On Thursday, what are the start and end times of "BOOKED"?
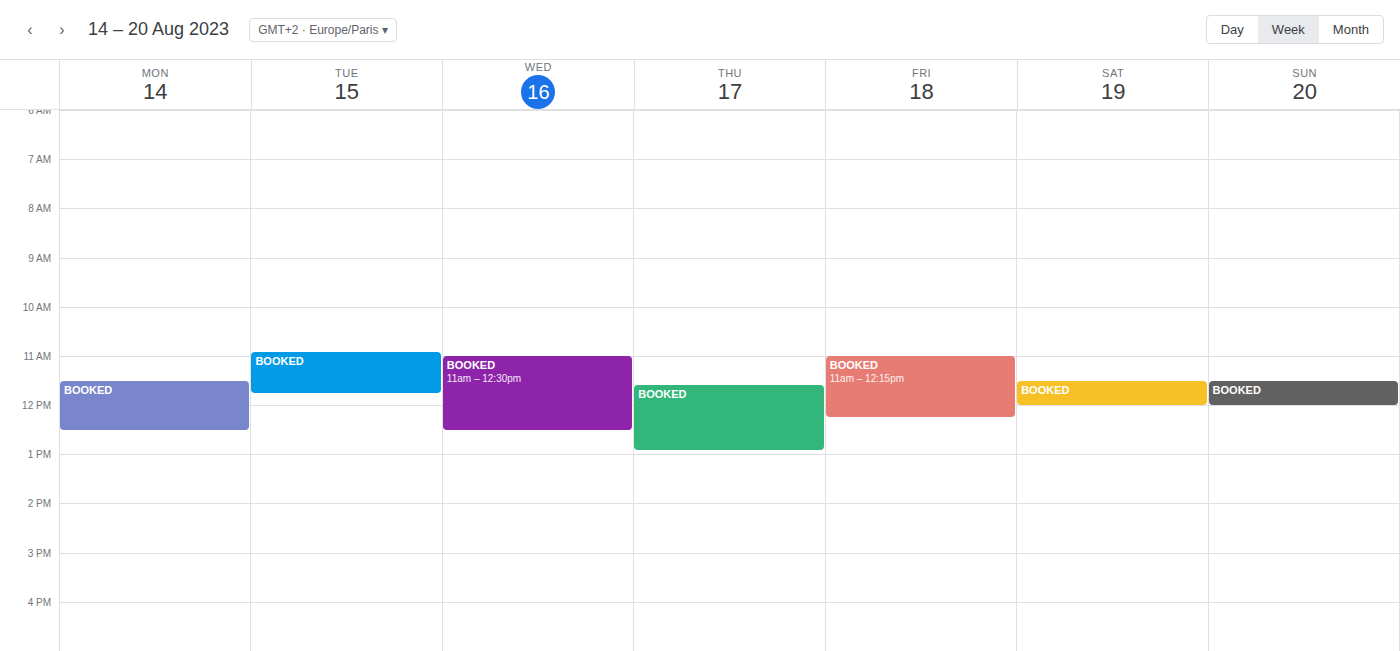
11:35 AM to 12:55 PM